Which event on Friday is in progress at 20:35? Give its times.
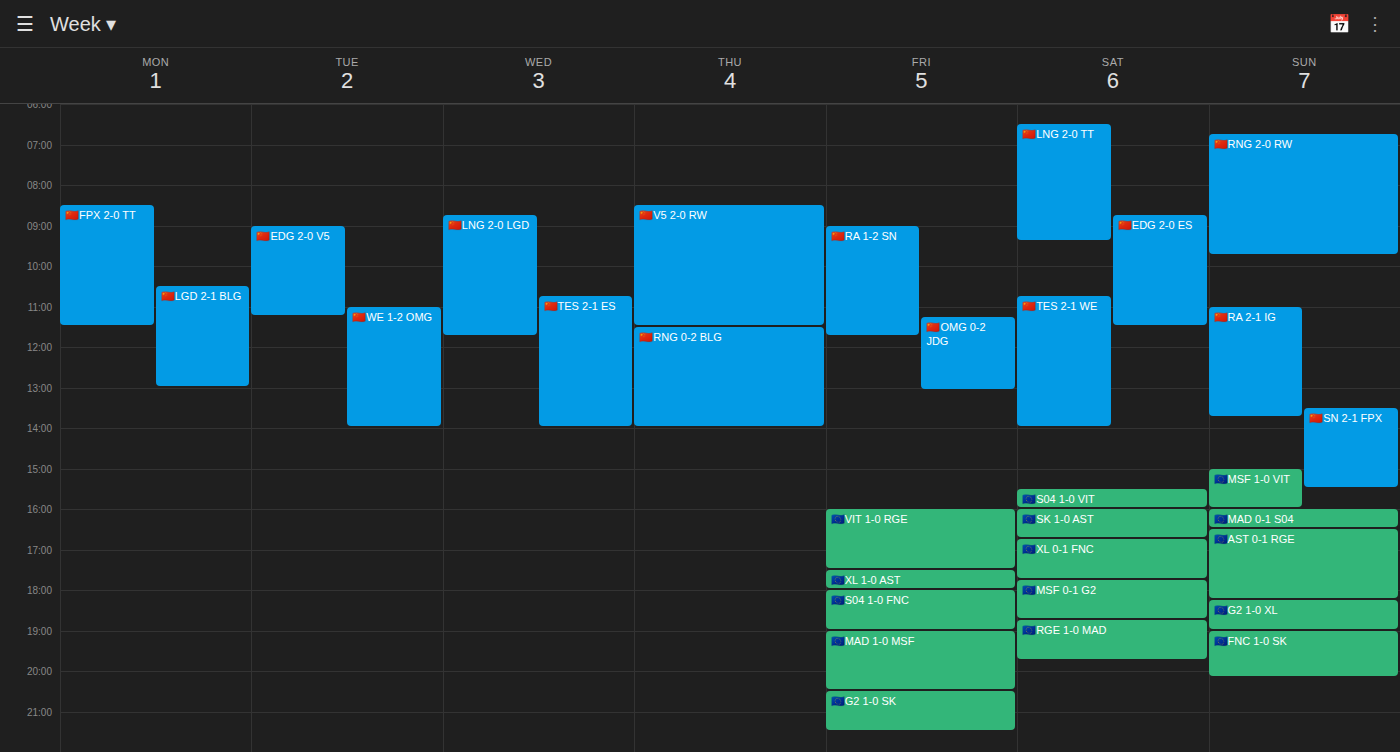
"🇪🇺G2 1-0 SK", 20:30 to 21:30